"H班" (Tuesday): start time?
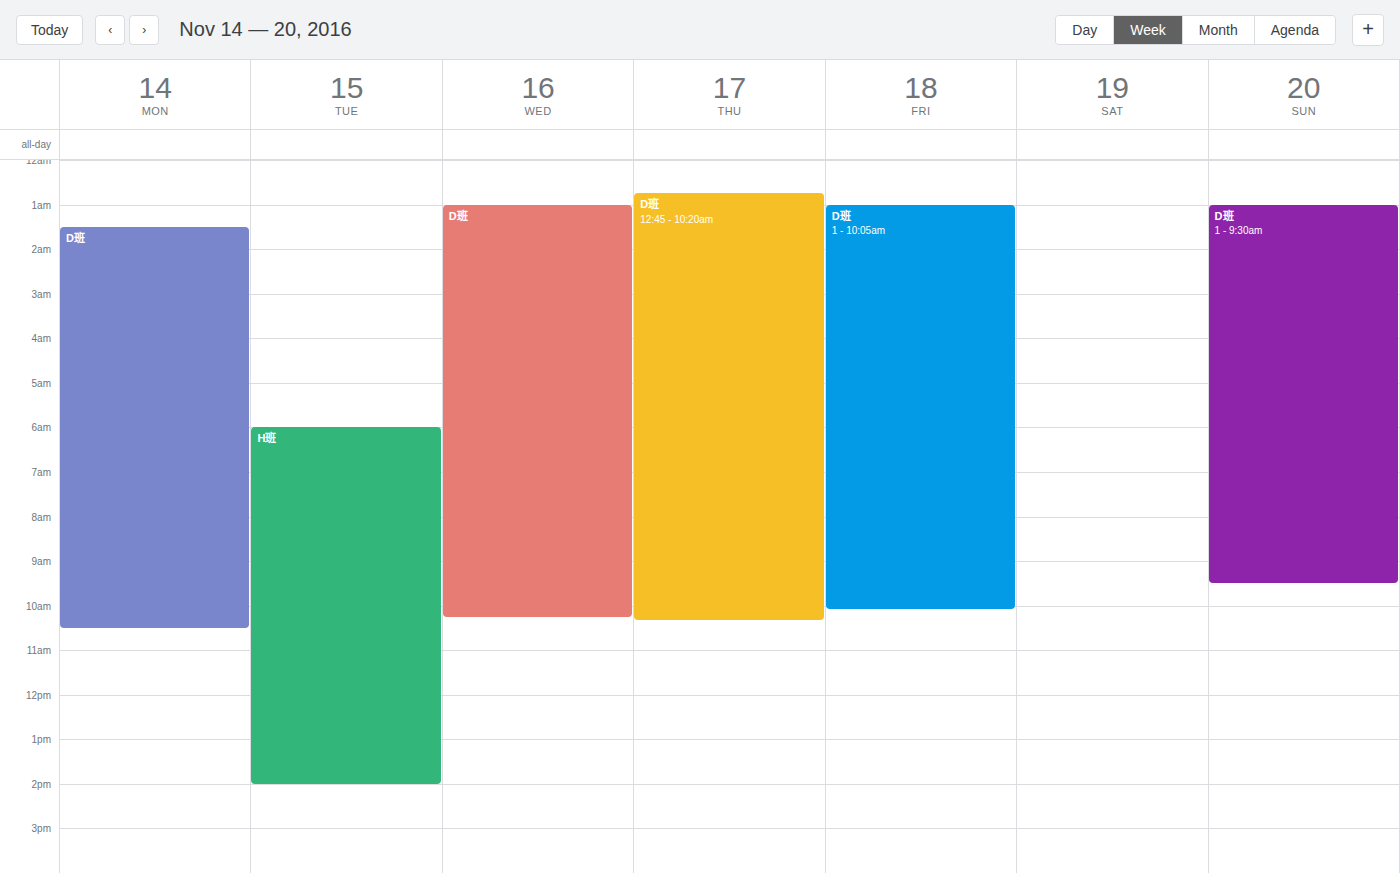
6:00 AM